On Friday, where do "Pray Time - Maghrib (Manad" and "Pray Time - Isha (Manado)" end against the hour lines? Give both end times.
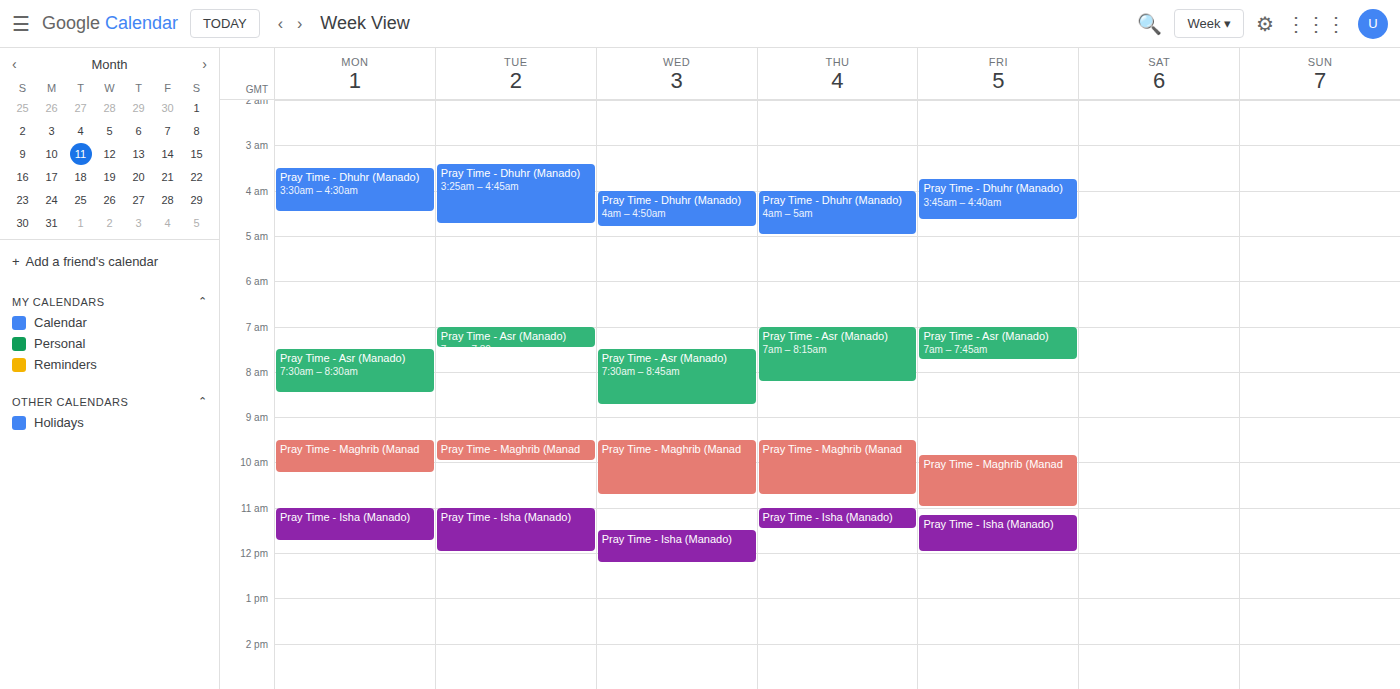
"Pray Time - Maghrib (Manad": 11:00 AM, exactly on the 11 AM line. "Pray Time - Isha (Manado)": 12:00 PM, exactly on the 12 PM line.